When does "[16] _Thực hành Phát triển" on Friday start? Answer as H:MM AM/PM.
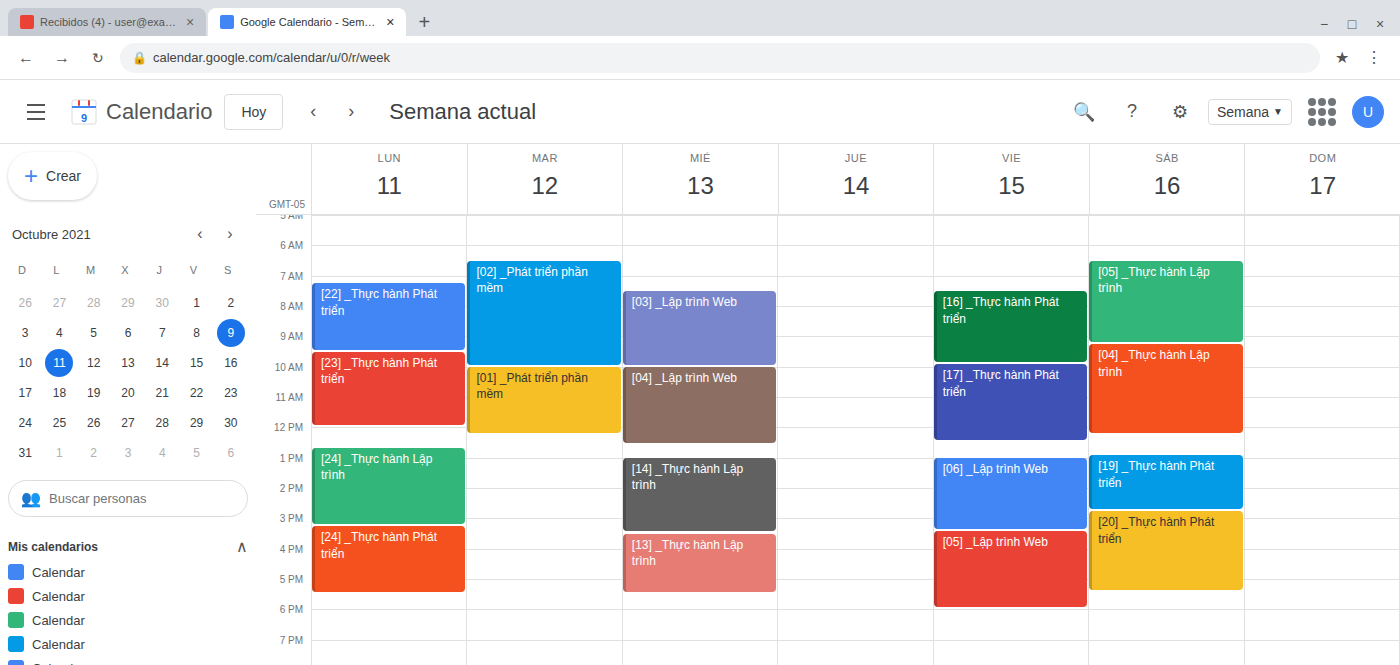
7:30 AM